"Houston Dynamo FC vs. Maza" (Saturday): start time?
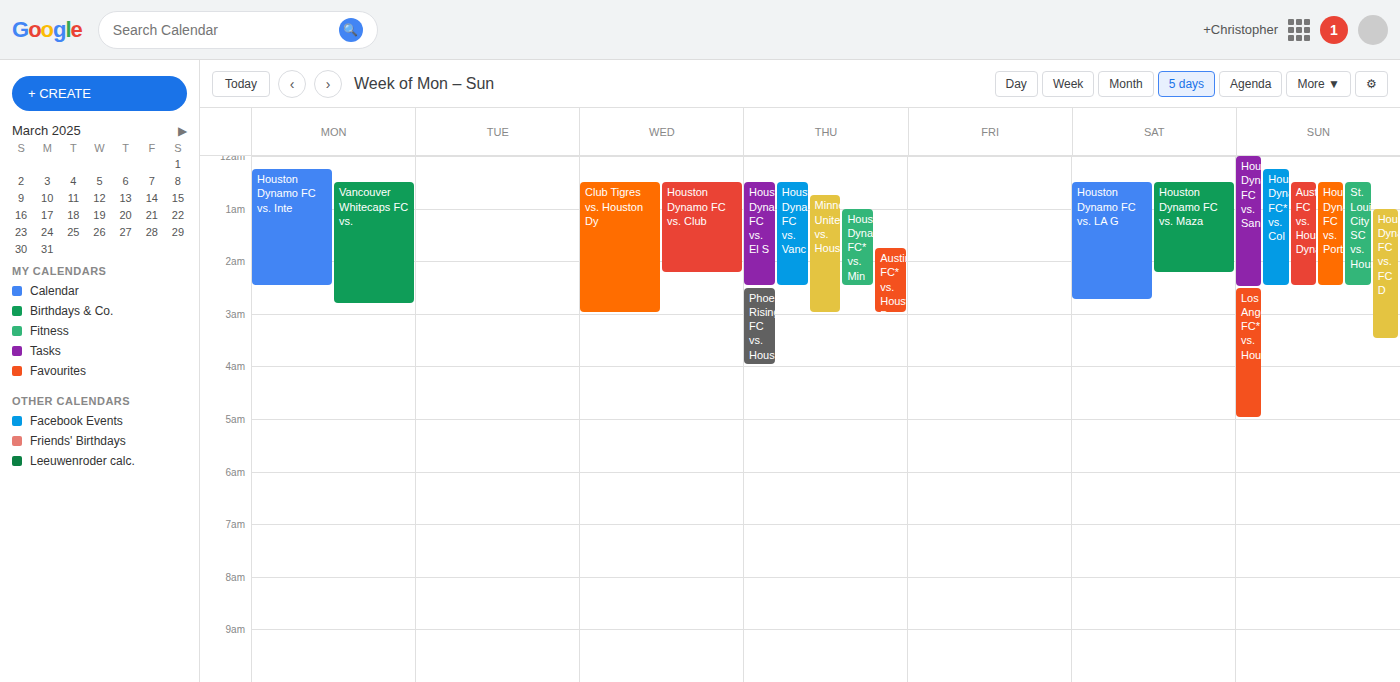
12:30 AM